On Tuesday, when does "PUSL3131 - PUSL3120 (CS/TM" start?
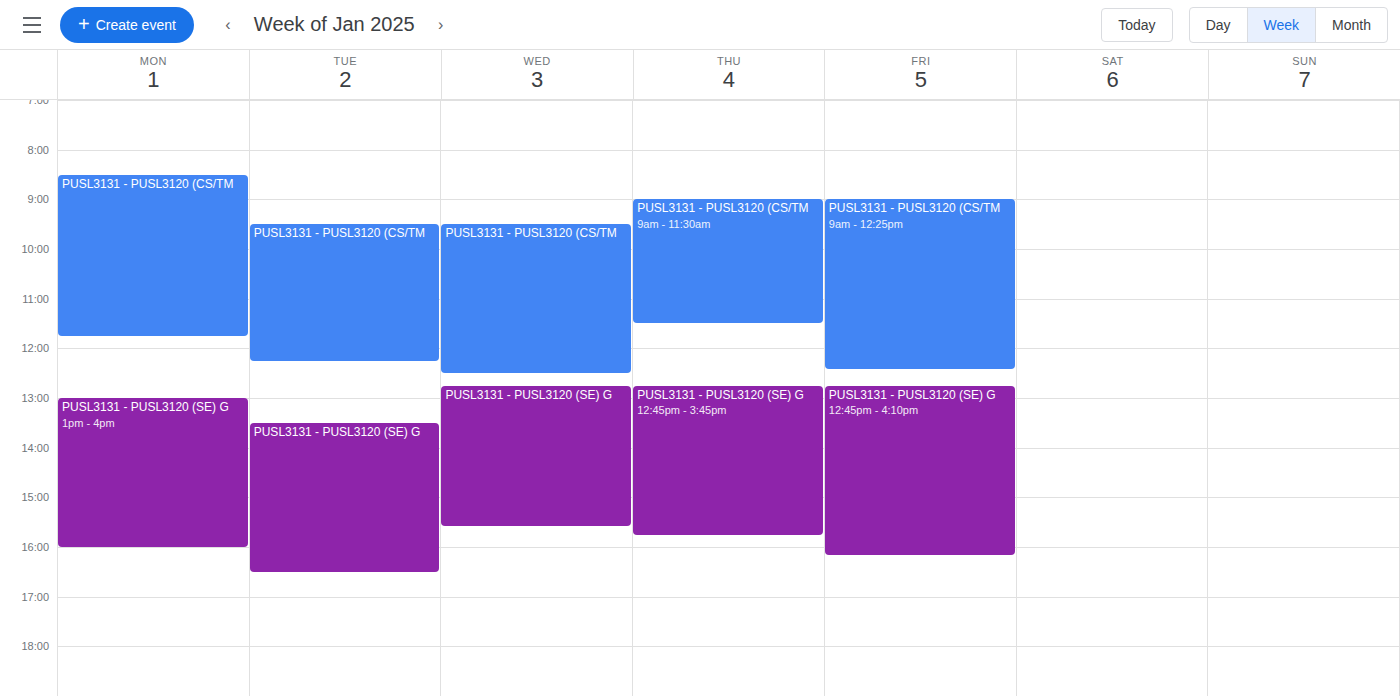
9:30 AM